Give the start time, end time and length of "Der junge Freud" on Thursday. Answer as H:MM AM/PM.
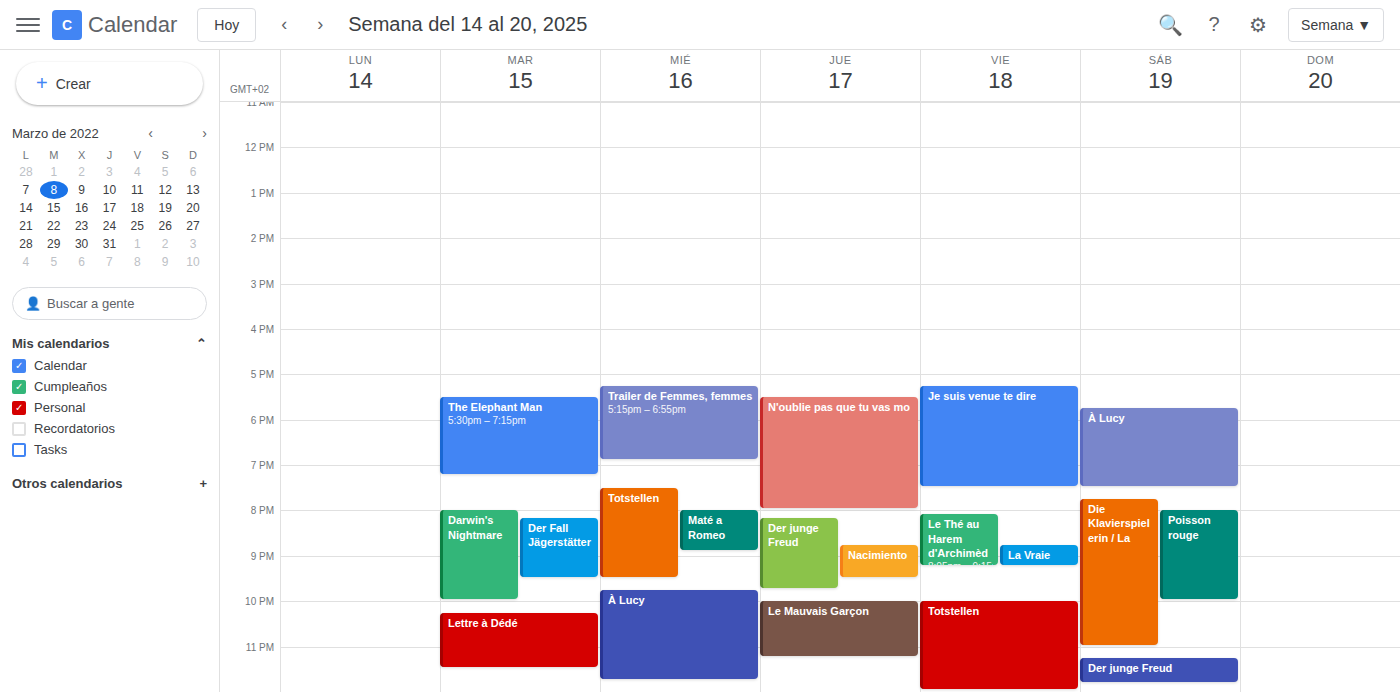
8:10 PM to 9:45 PM, 1 hour 35 minutes